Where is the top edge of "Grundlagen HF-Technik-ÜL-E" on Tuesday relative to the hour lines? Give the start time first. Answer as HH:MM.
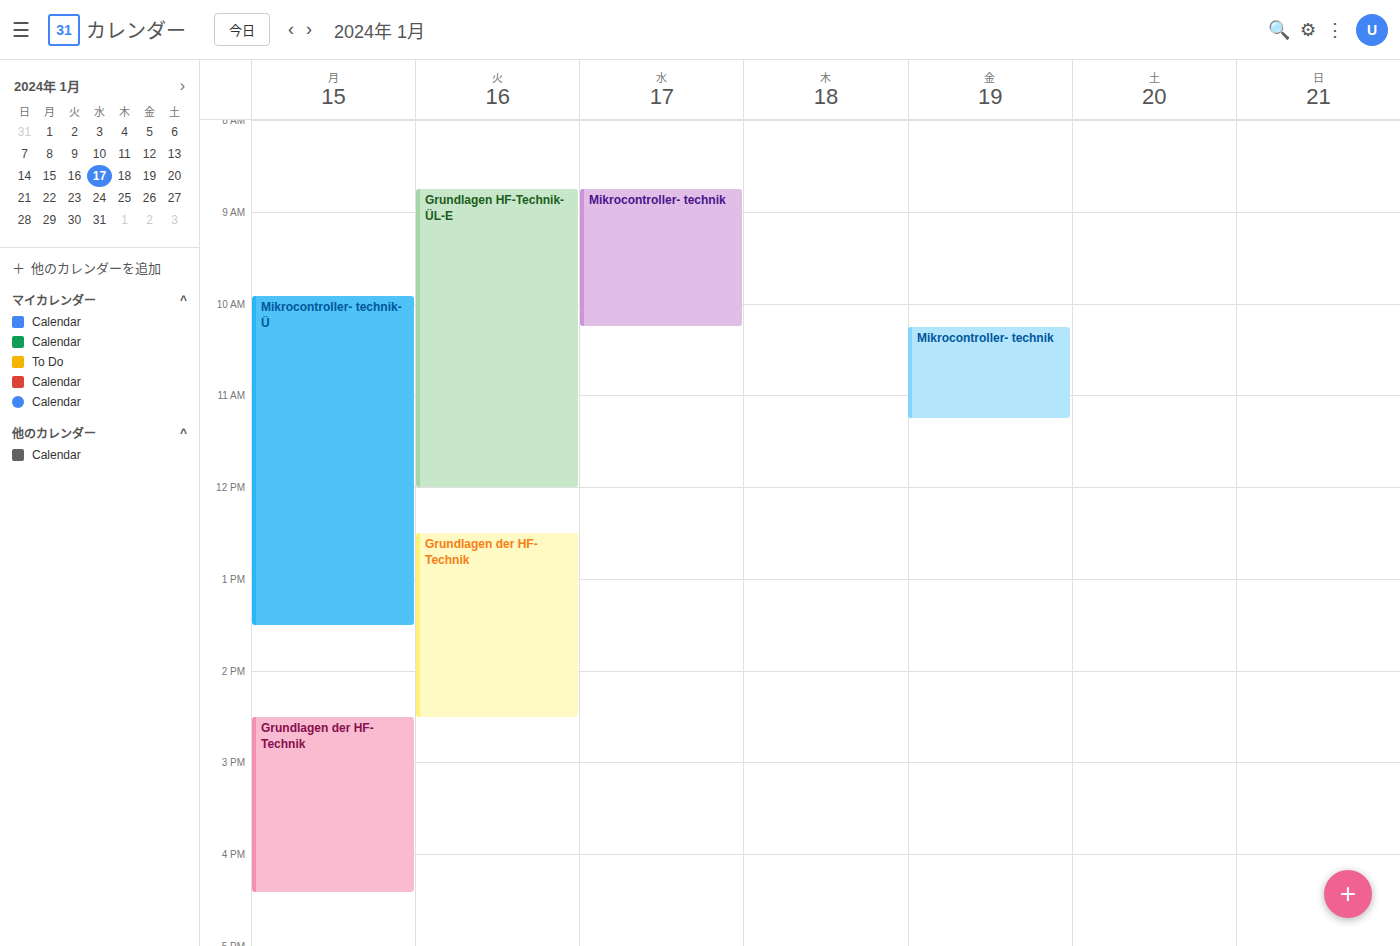
08:45 -- neither: three quarters of the way from the 08:00 line to the 09:00 line.